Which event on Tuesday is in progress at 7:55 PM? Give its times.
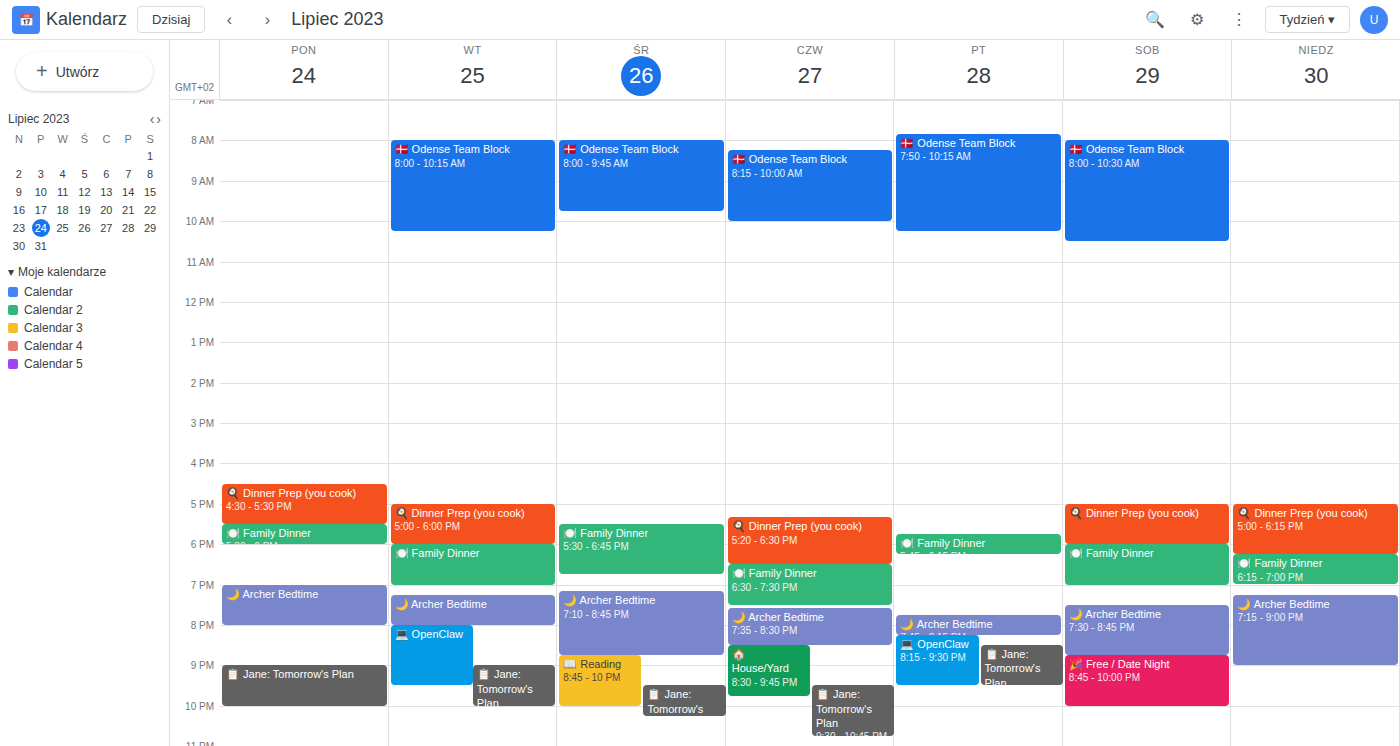
"🌙 Archer Bedtime", 7:15 PM to 8:00 PM